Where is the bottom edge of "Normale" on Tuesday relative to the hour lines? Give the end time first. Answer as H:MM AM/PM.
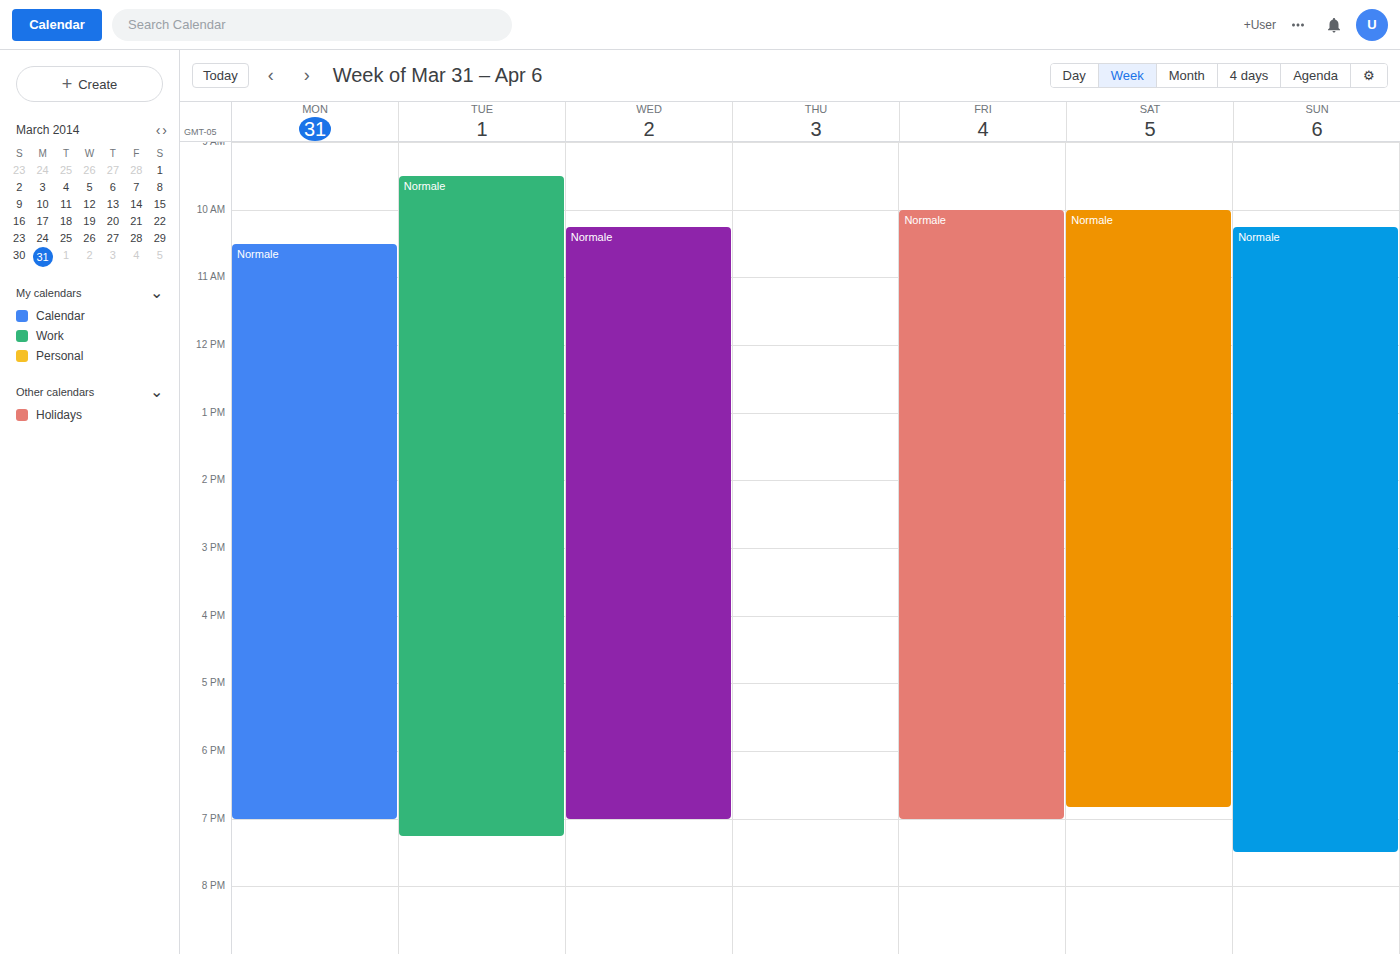
7:15 PM -- neither: a quarter of the way from the 7 PM line to the 8 PM line.